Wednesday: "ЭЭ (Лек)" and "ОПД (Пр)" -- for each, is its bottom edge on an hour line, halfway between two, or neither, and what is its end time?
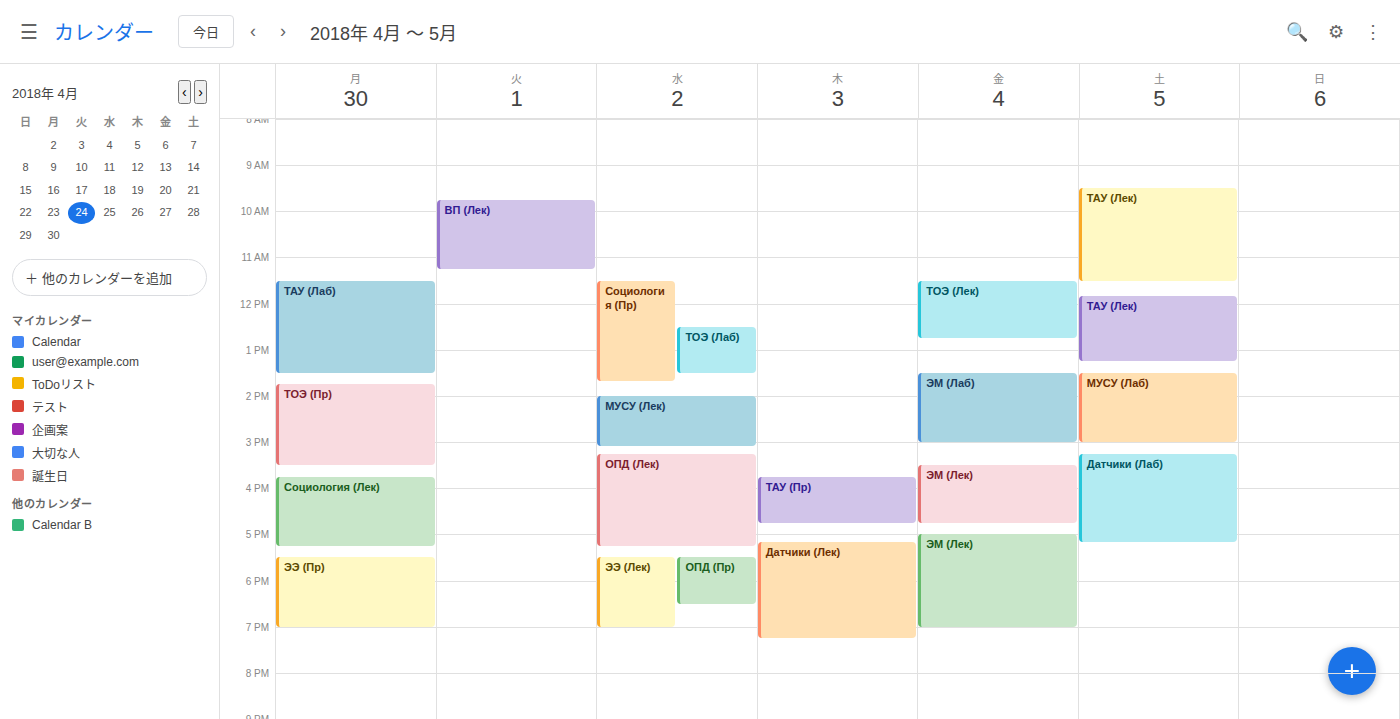
"ЭЭ (Лек)": 19:00, exactly on the 19:00 line. "ОПД (Пр)": 18:30, halfway between the 18:00 and 19:00 lines.